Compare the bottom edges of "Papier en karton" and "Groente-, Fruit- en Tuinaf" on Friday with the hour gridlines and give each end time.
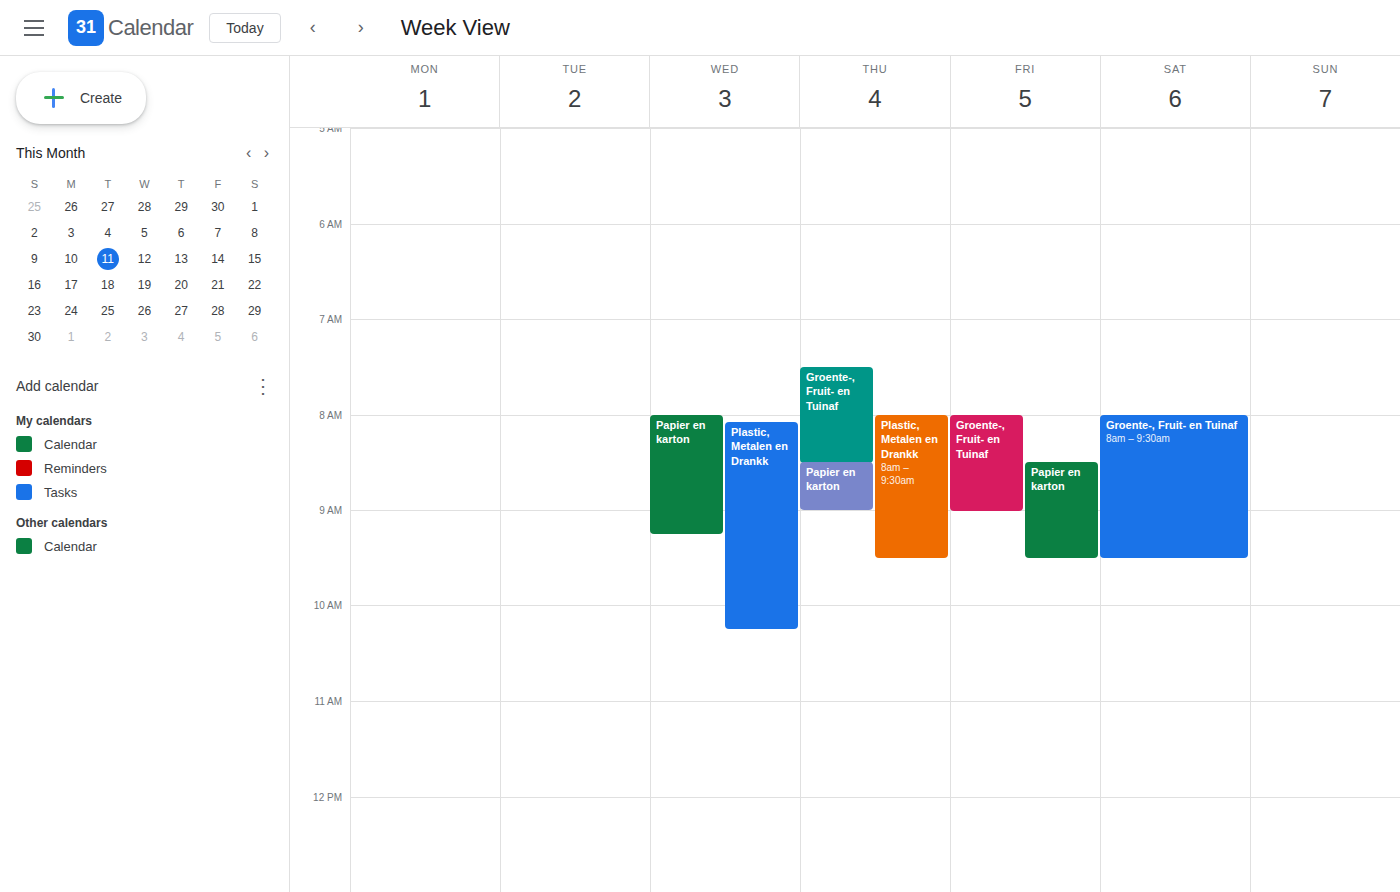
"Papier en karton": 9:30 AM, halfway between the 9 AM and 10 AM lines. "Groente-, Fruit- en Tuinaf": 9:00 AM, exactly on the 9 AM line.